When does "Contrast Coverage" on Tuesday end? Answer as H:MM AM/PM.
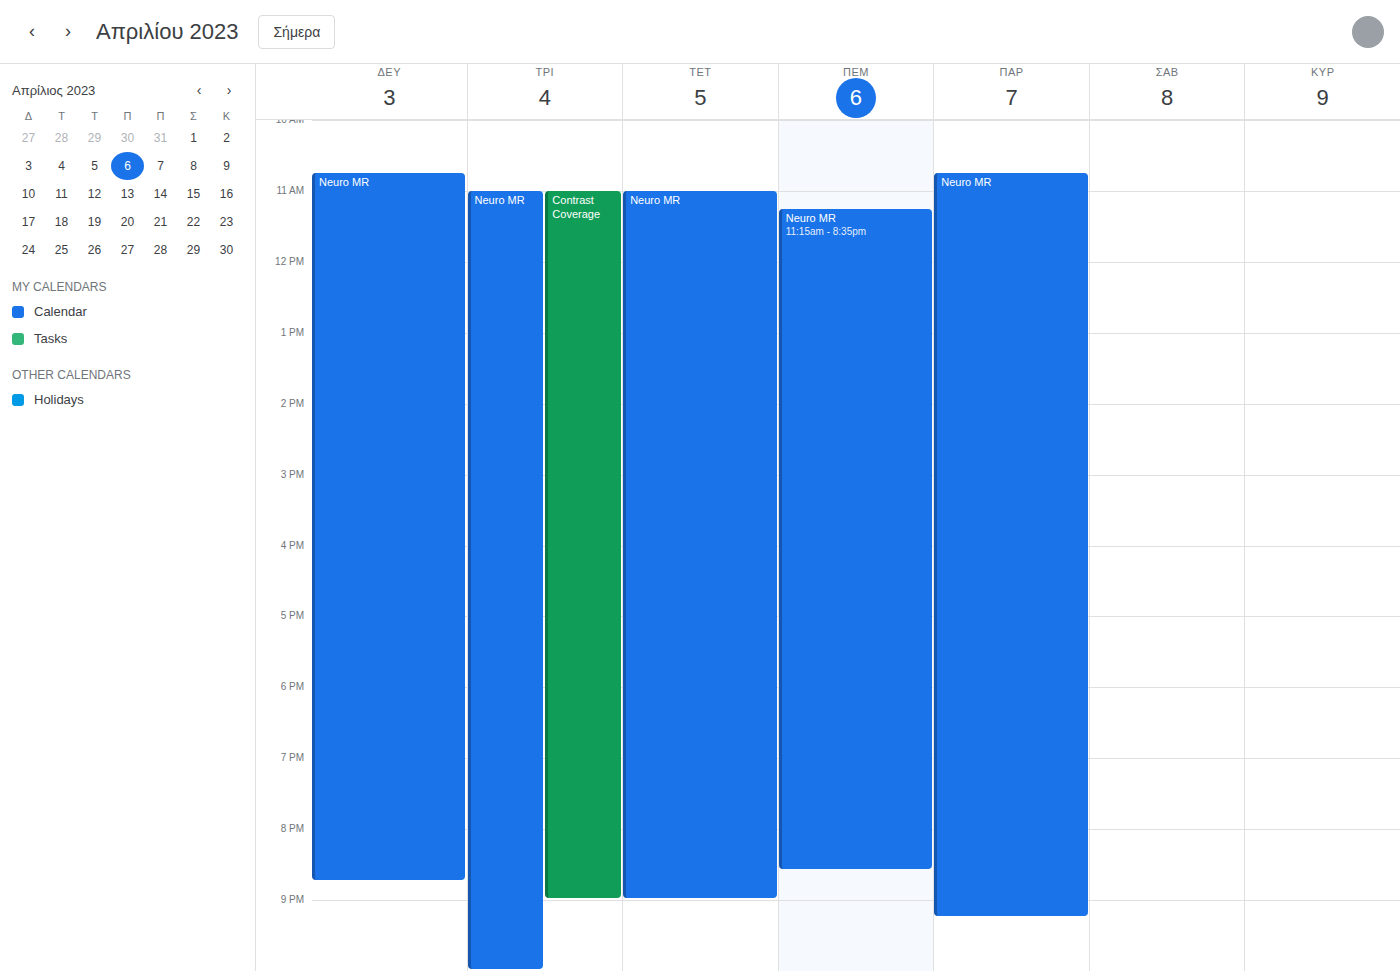
9:00 PM